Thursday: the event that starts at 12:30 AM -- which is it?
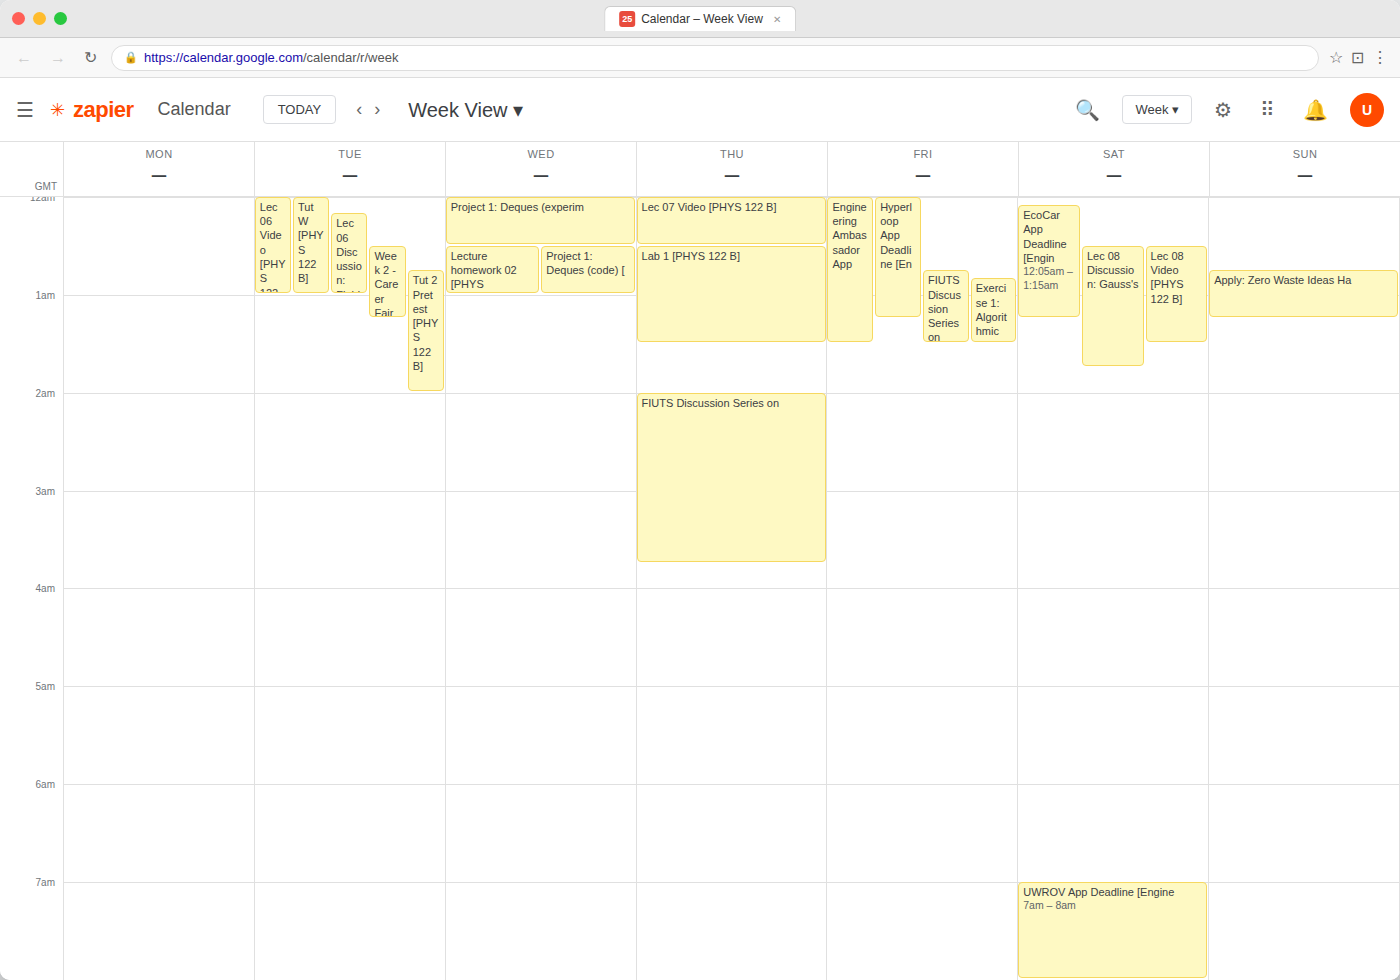
"Lab 1 [PHYS 122 B]"